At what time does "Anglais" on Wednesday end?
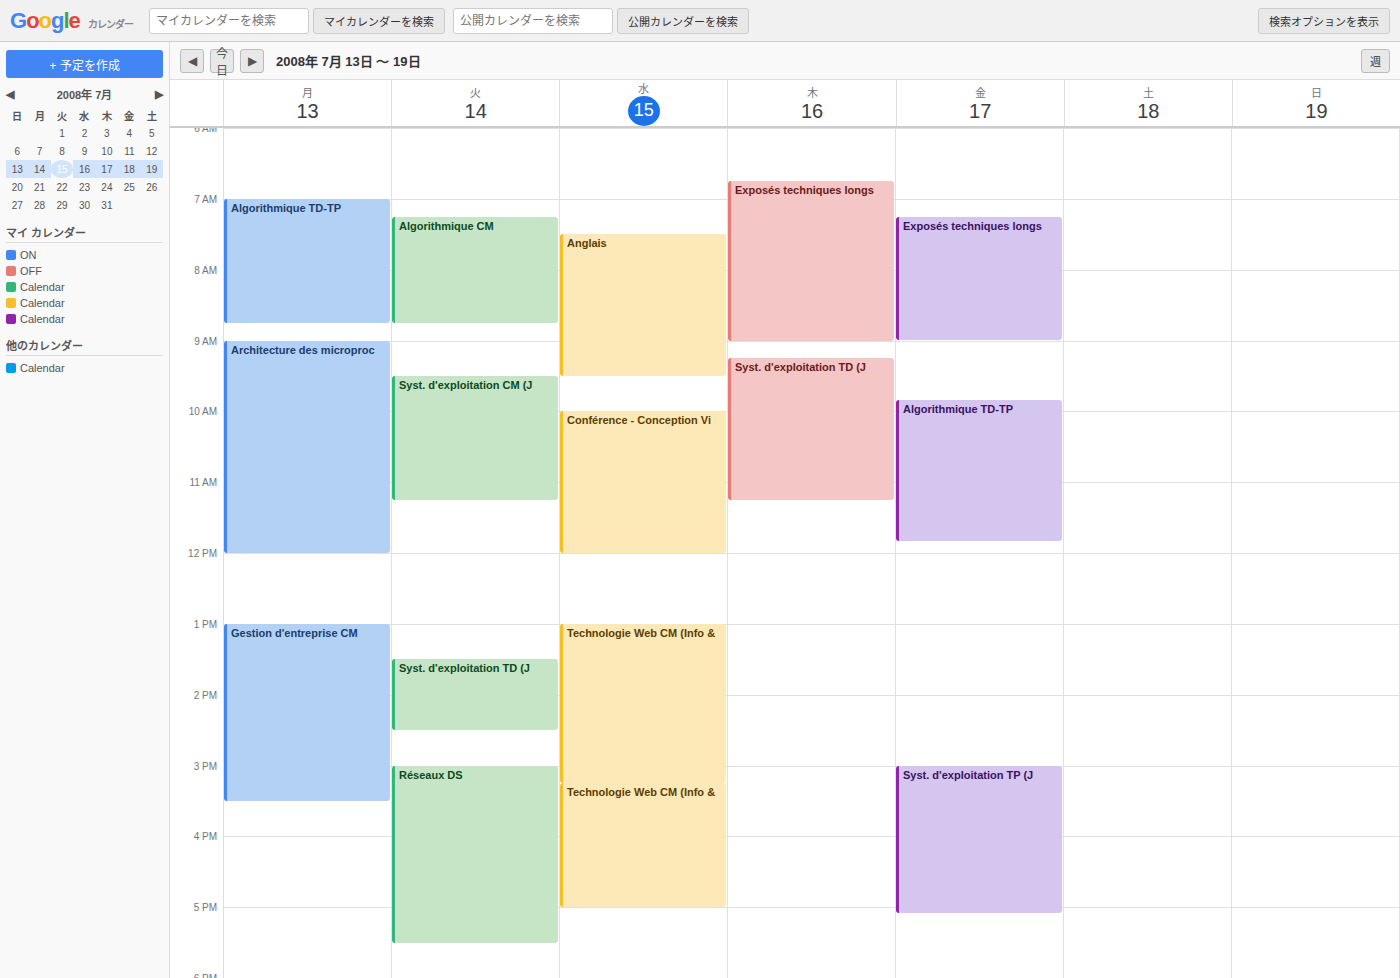
9:30 AM